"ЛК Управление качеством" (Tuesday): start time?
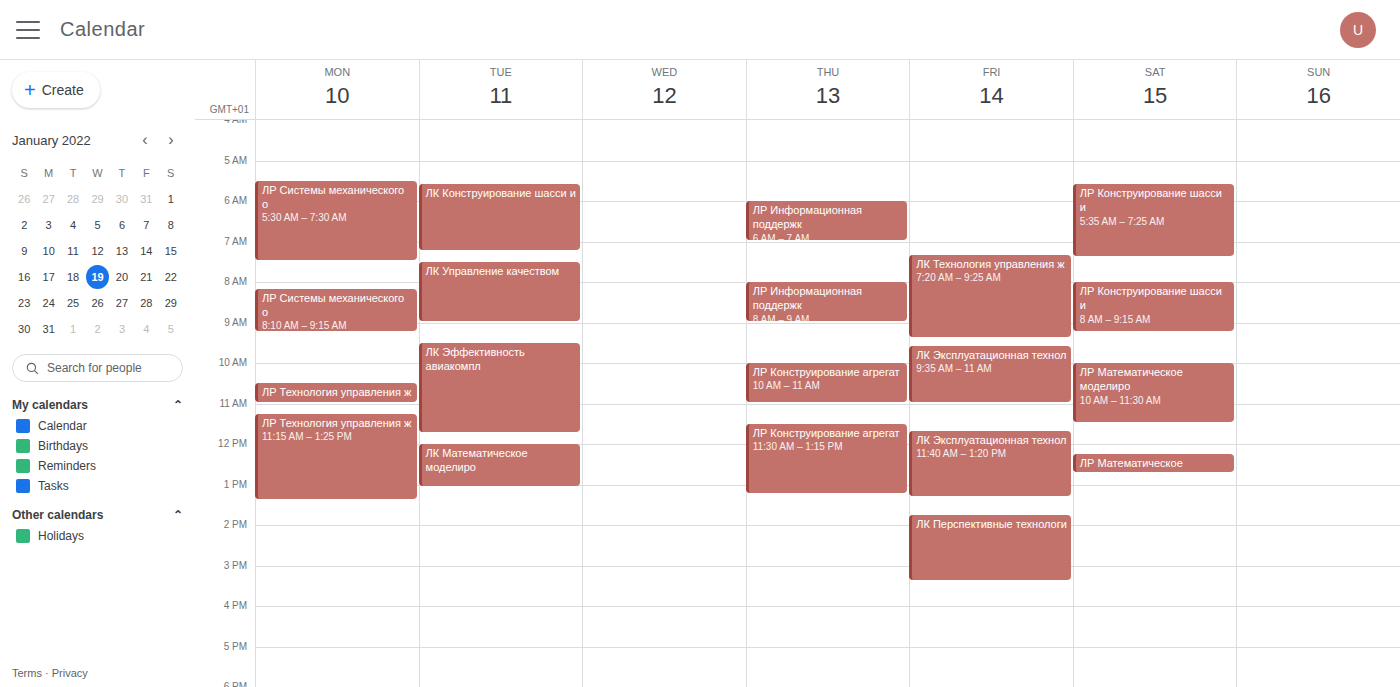
7:30 AM